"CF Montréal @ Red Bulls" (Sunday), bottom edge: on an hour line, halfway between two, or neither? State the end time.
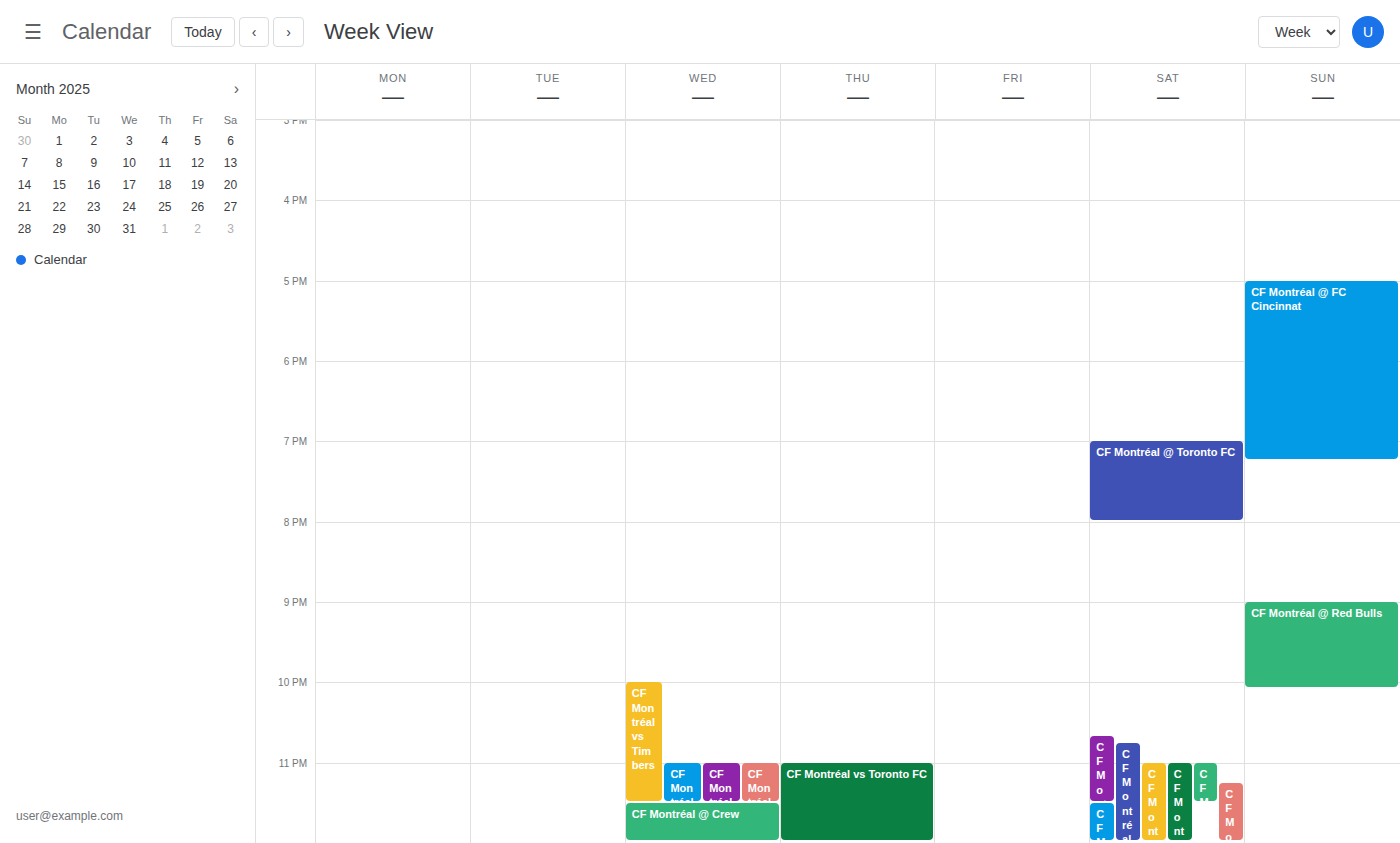
10:05 PM -- neither: 5 minutes below the 10 PM line and 55 minutes above the 11 PM line.